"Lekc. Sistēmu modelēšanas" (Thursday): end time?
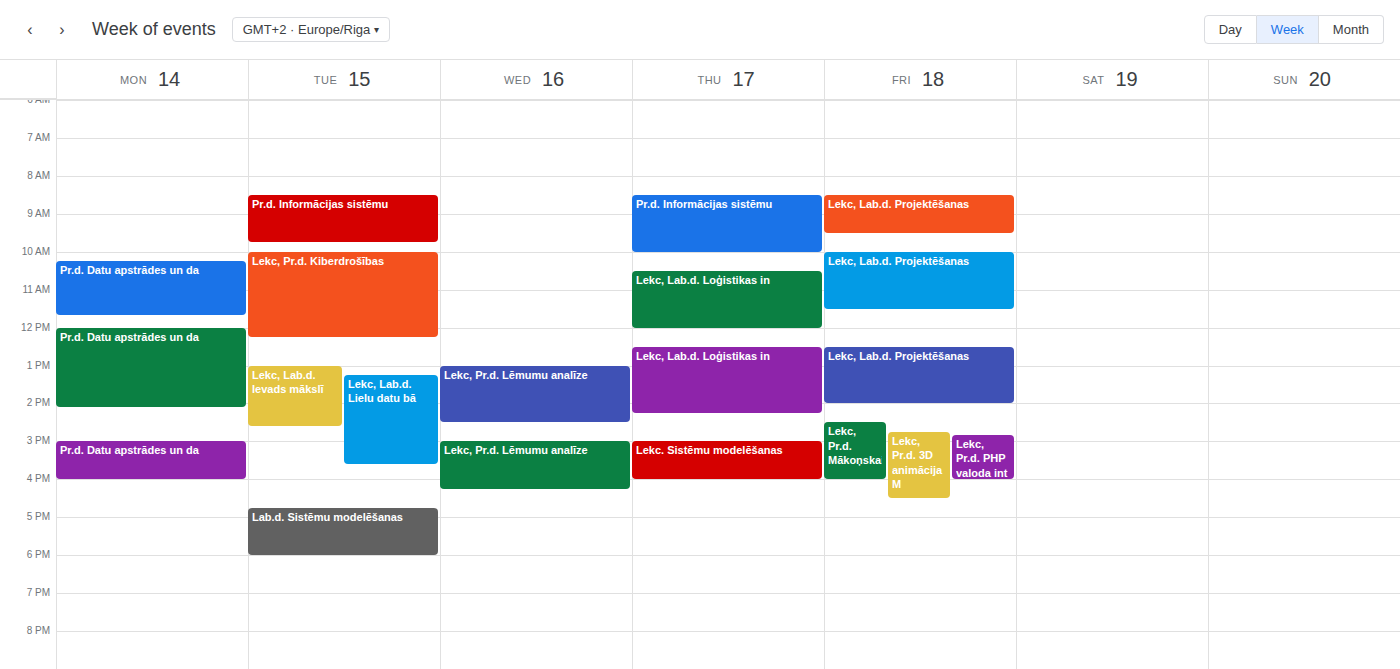
16:00